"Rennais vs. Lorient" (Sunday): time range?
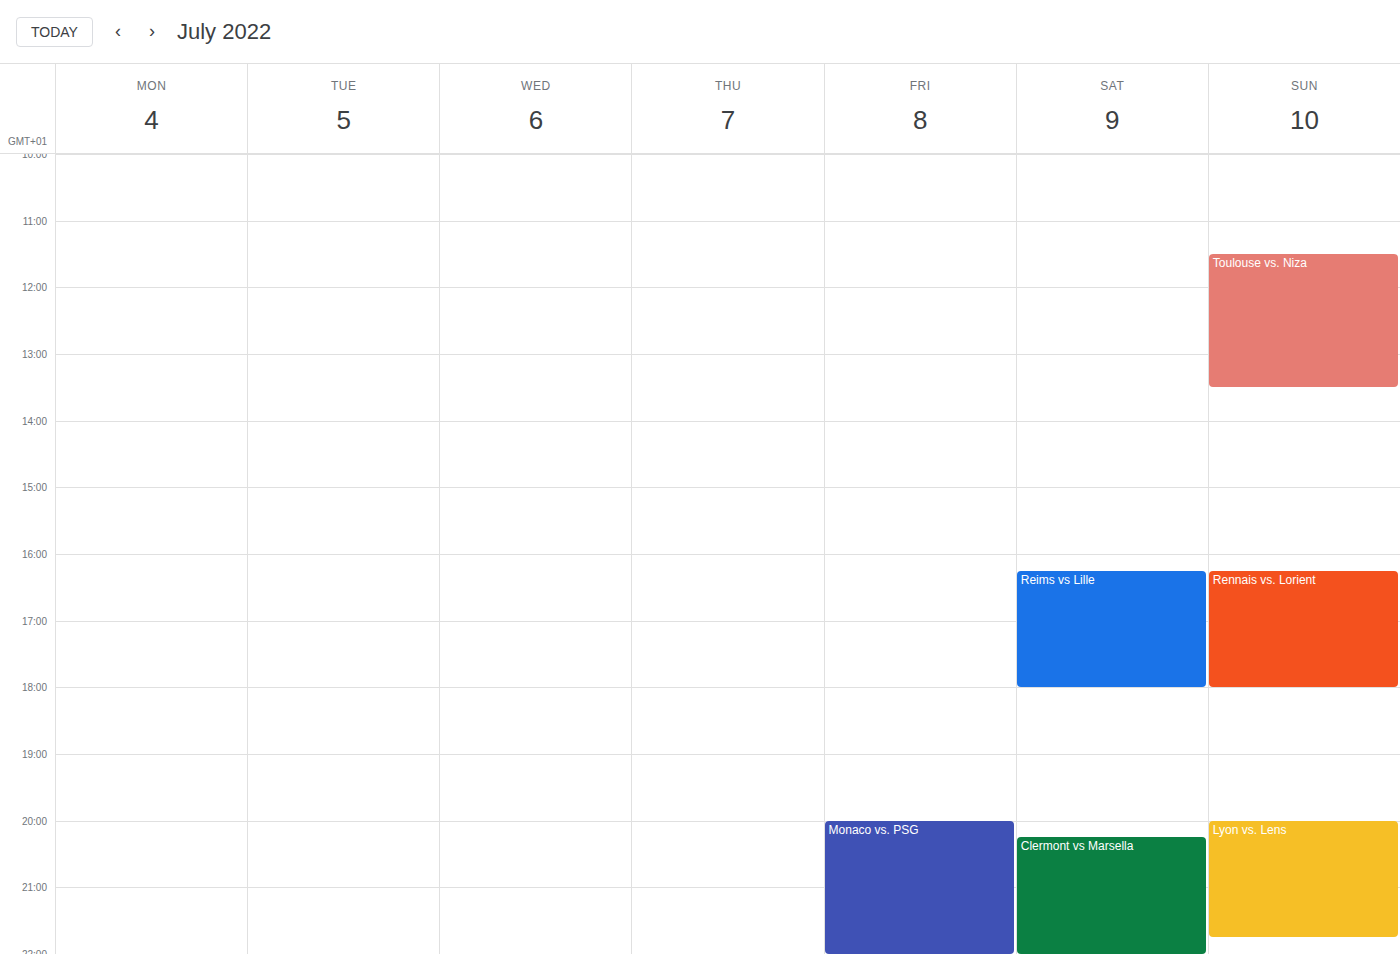
4:15 PM to 6:00 PM